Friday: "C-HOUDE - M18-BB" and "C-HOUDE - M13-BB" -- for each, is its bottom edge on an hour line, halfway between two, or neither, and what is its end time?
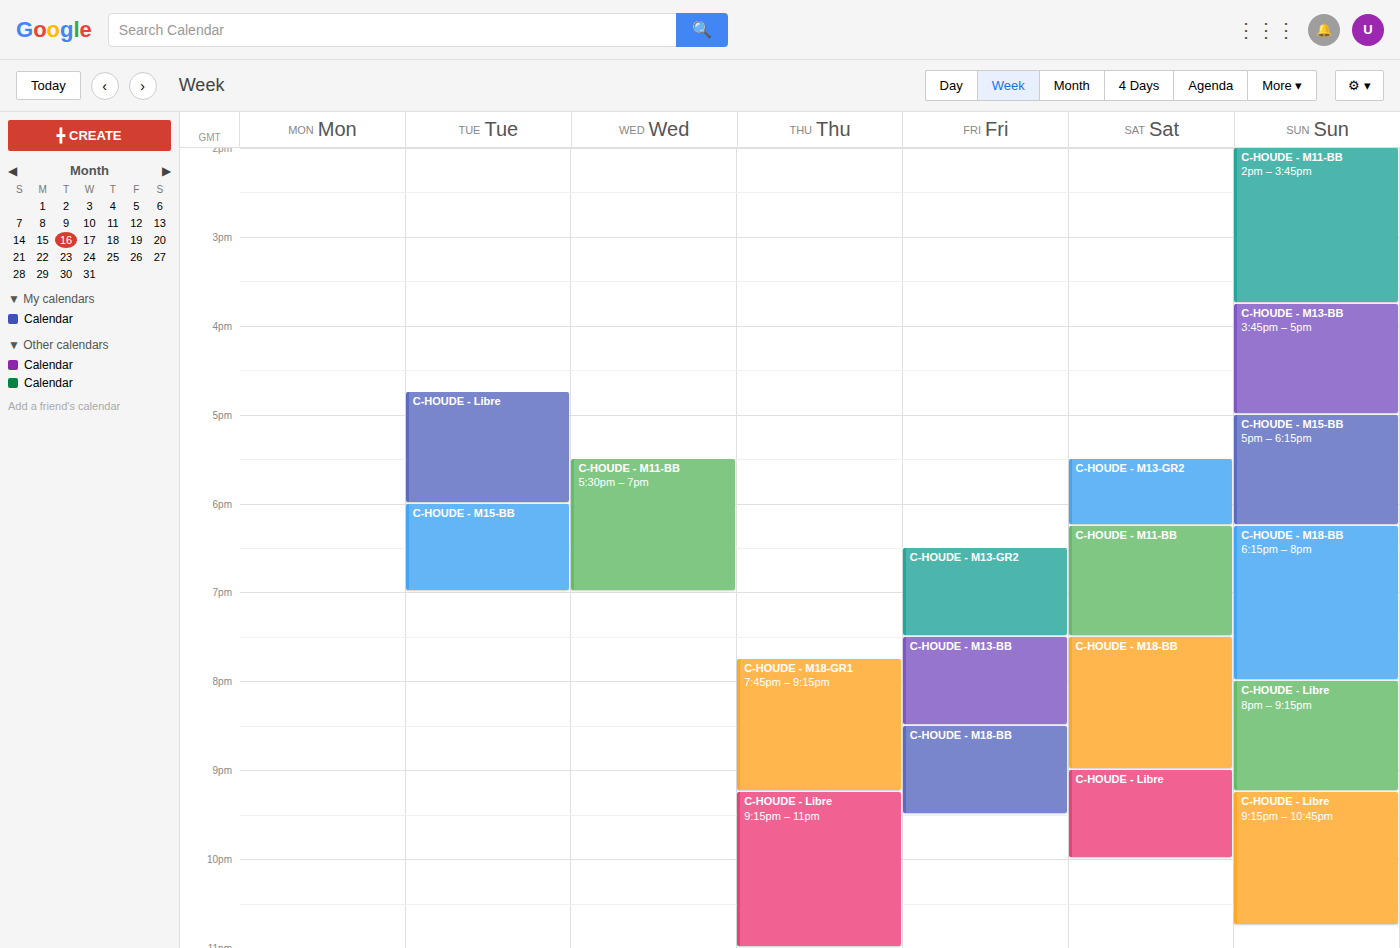
"C-HOUDE - M18-BB": 9:30 PM, halfway between the 9 PM and 10 PM lines. "C-HOUDE - M13-BB": 8:30 PM, halfway between the 8 PM and 9 PM lines.